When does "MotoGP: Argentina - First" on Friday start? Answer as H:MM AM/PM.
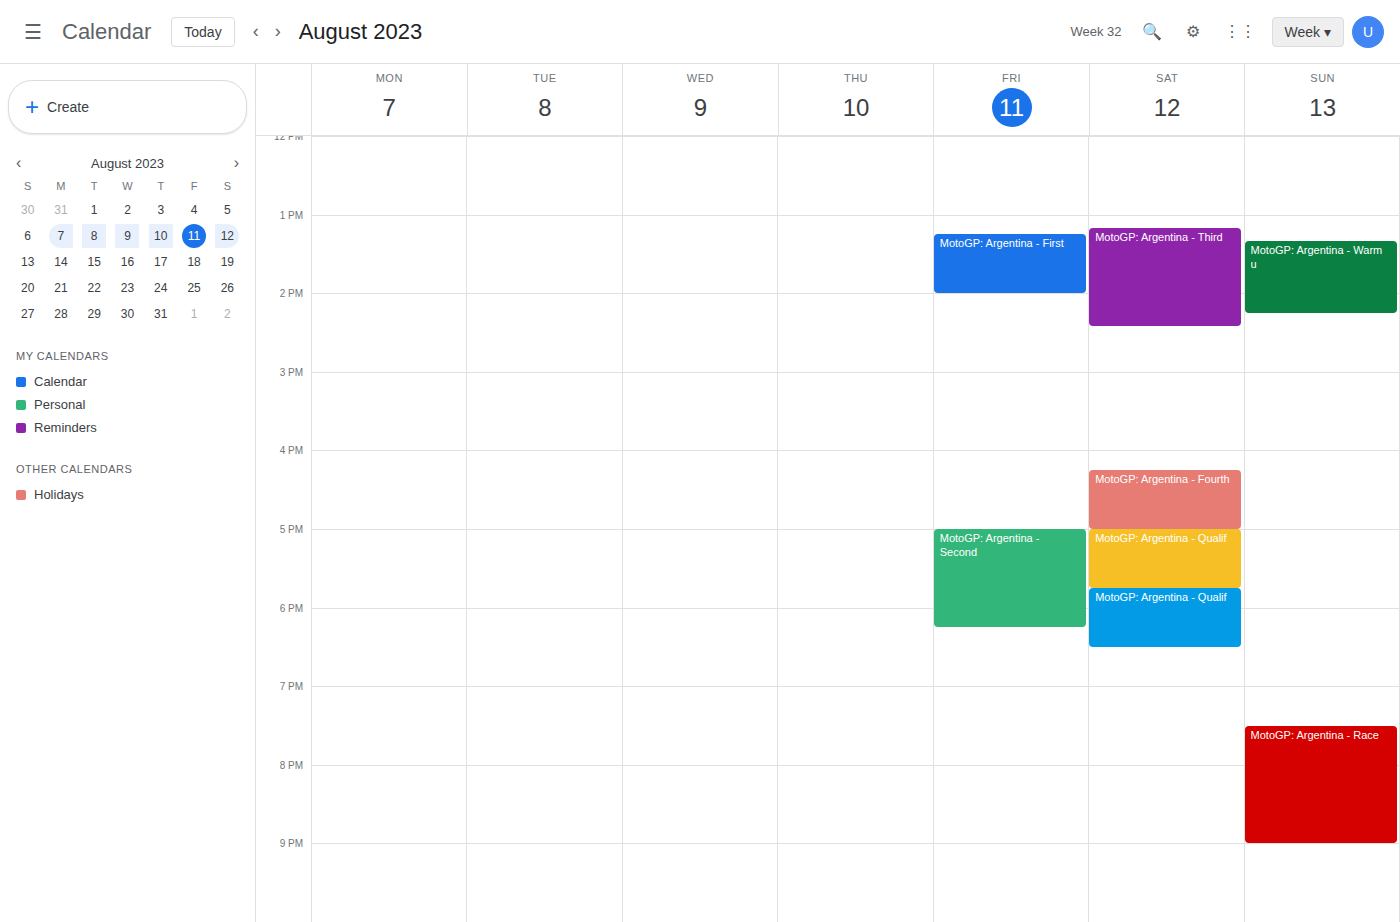
1:15 PM